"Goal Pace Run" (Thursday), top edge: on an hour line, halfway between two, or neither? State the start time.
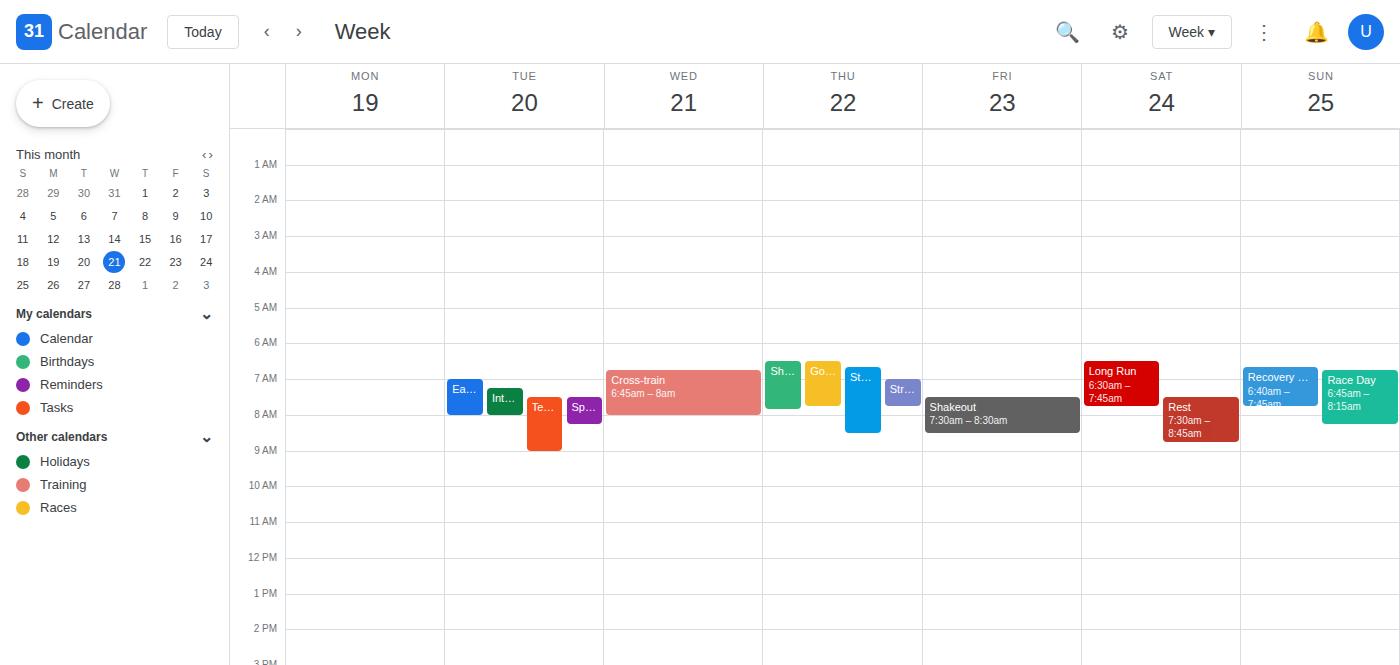
06:30 -- halfway between the 06:00 and 07:00 lines.